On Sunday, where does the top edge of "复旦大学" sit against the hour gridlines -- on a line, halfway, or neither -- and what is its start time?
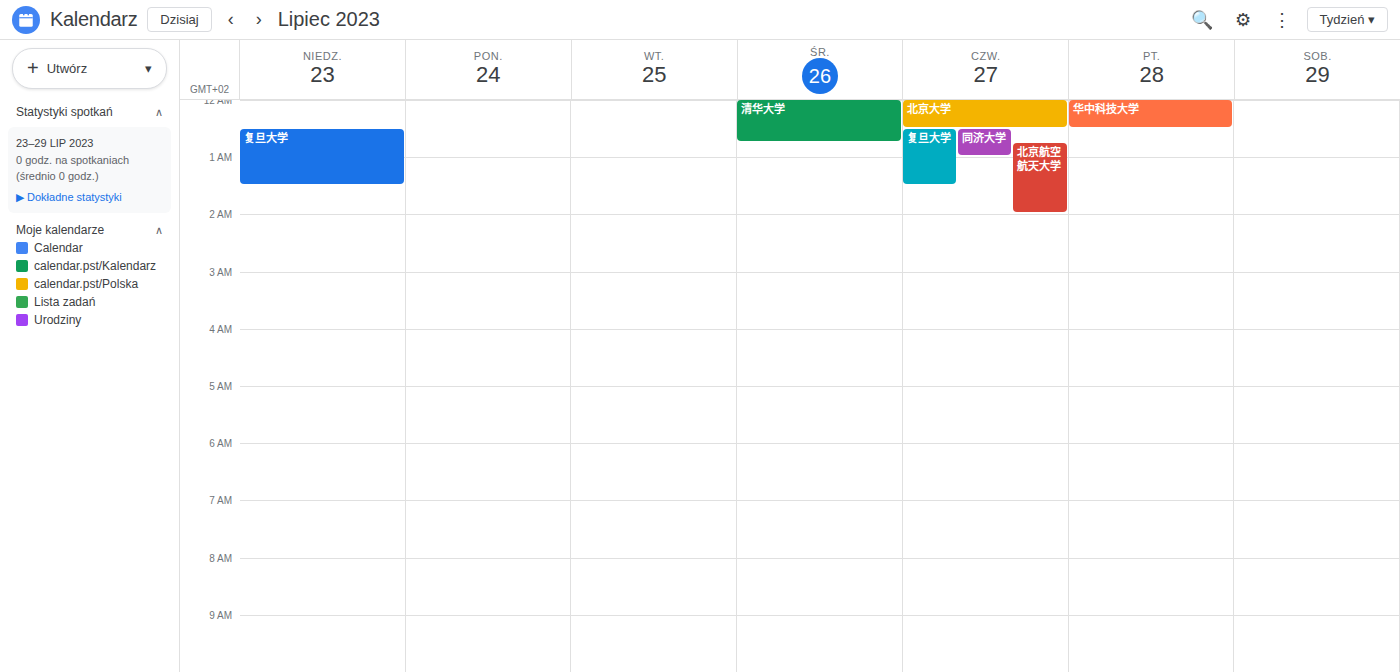
12:30 AM -- halfway between the 12 AM and 1 AM lines.